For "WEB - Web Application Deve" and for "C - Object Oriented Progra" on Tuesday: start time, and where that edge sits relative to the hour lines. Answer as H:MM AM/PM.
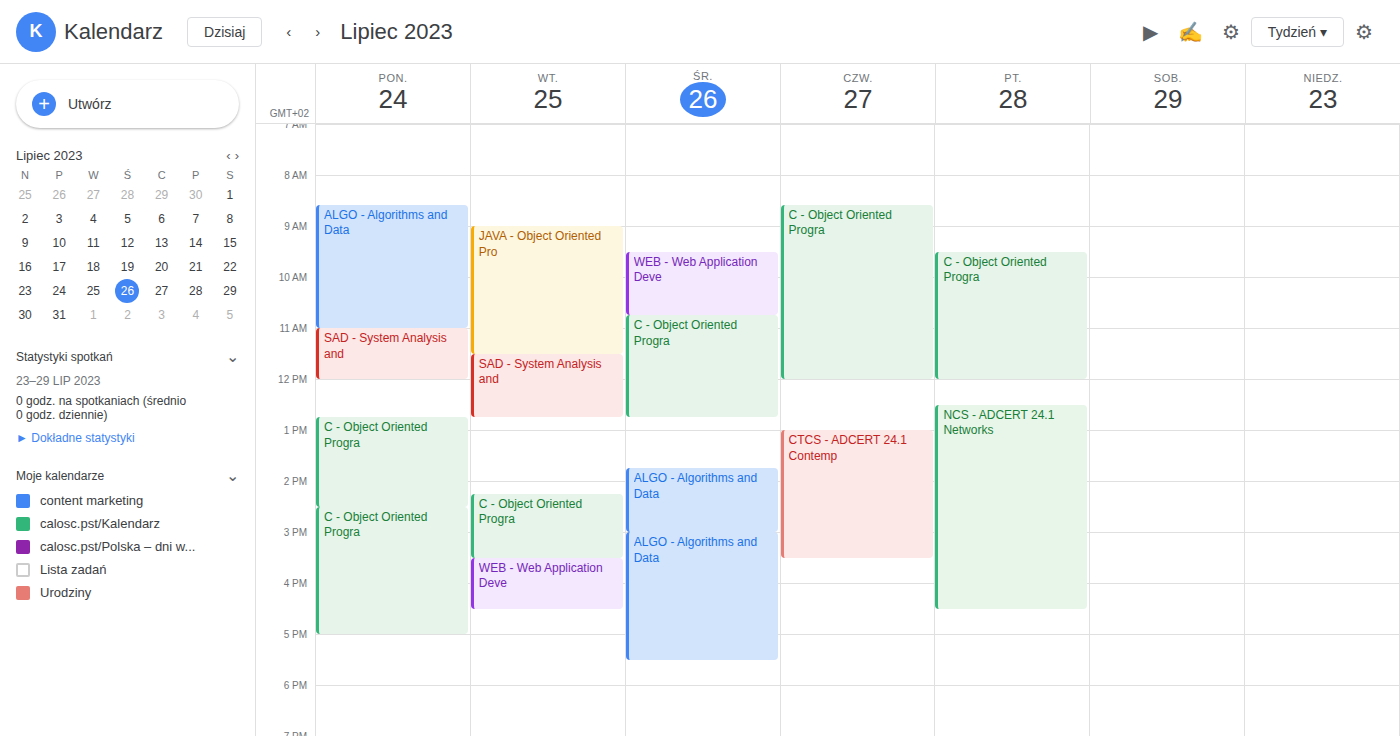
"WEB - Web Application Deve": 3:30 PM, halfway between the 3 PM and 4 PM lines. "C - Object Oriented Progra": 2:15 PM, neither: a quarter of the way from the 2 PM line to the 3 PM line.